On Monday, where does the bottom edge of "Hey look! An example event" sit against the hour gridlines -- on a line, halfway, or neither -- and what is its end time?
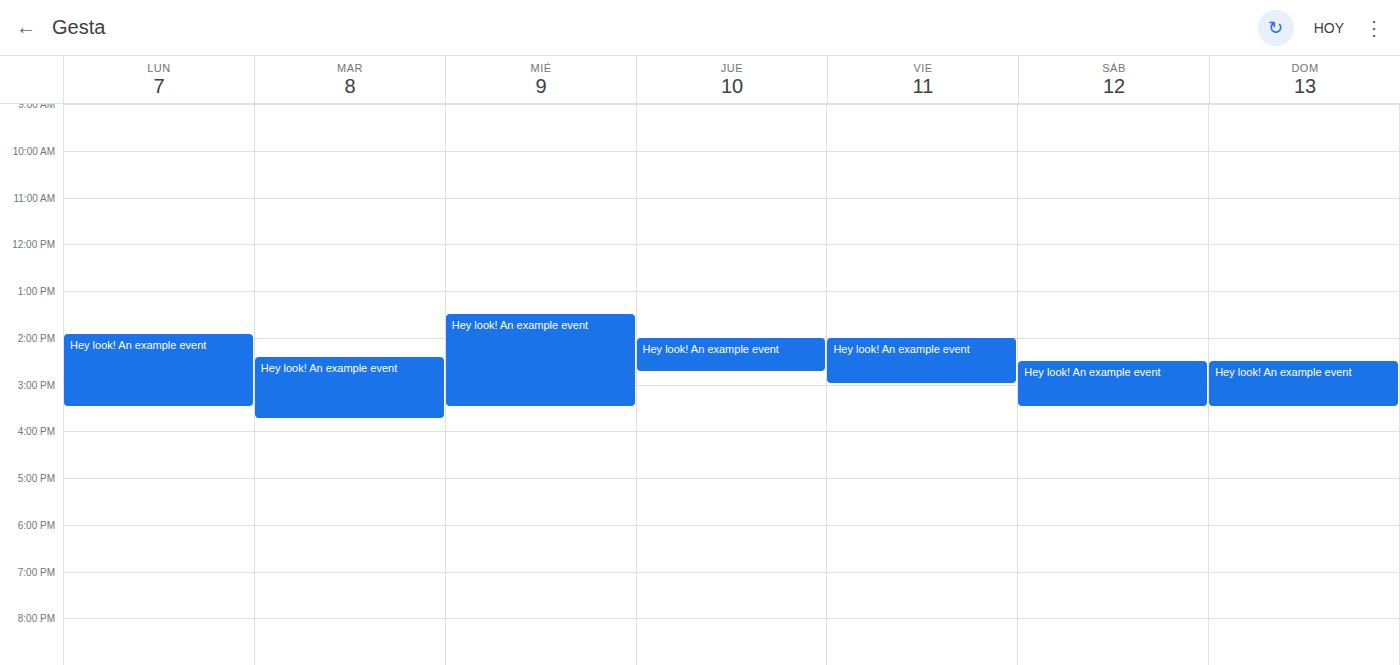
3:30 PM -- halfway between the 3 PM and 4 PM lines.